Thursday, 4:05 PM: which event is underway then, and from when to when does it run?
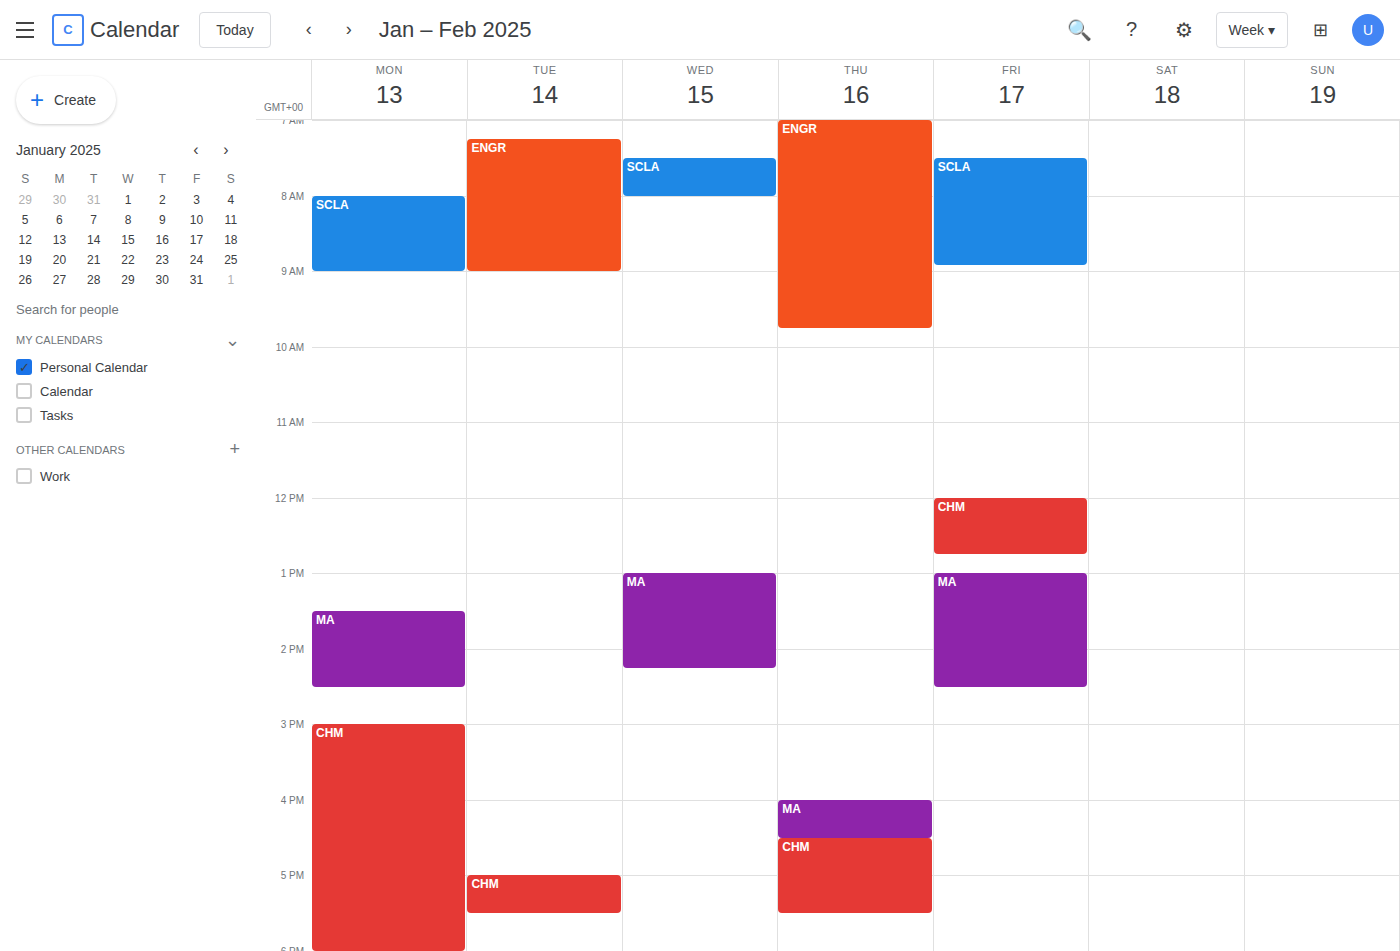
"MA", 4:00 PM to 4:30 PM